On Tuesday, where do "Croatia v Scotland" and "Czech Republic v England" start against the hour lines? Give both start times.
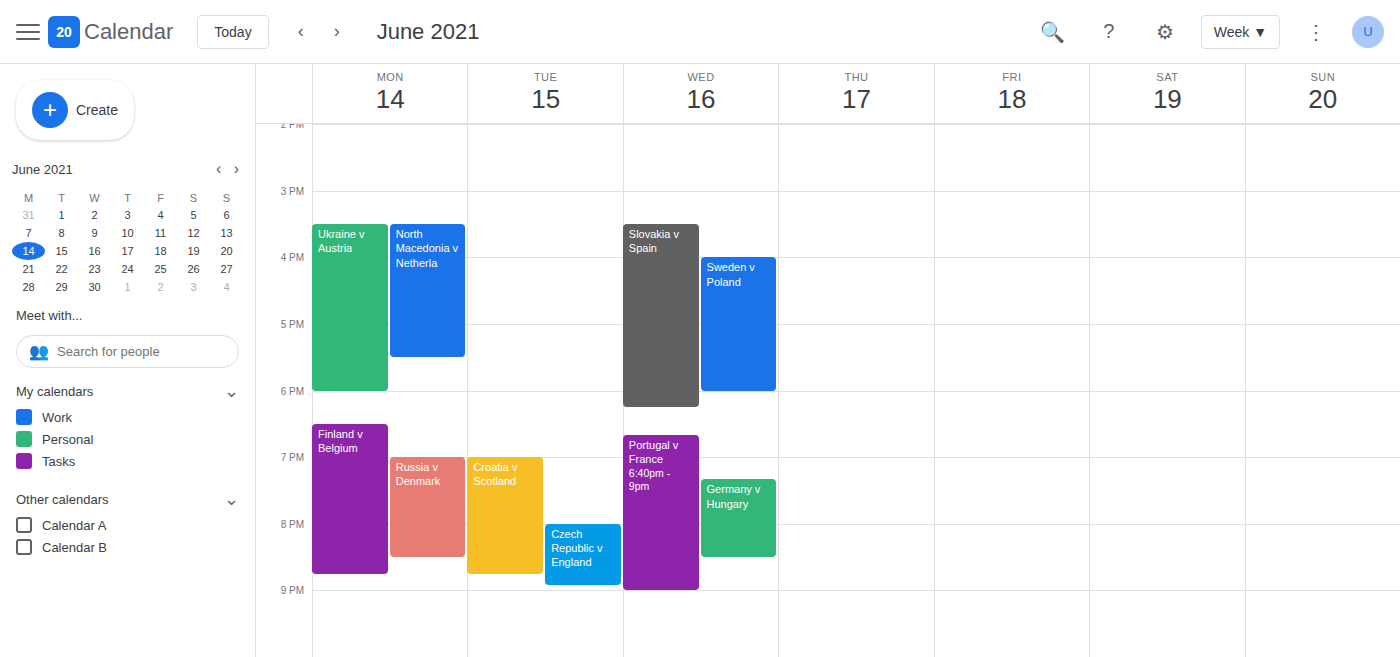
"Croatia v Scotland": 7:00 PM, exactly on the 7 PM line. "Czech Republic v England": 8:00 PM, exactly on the 8 PM line.